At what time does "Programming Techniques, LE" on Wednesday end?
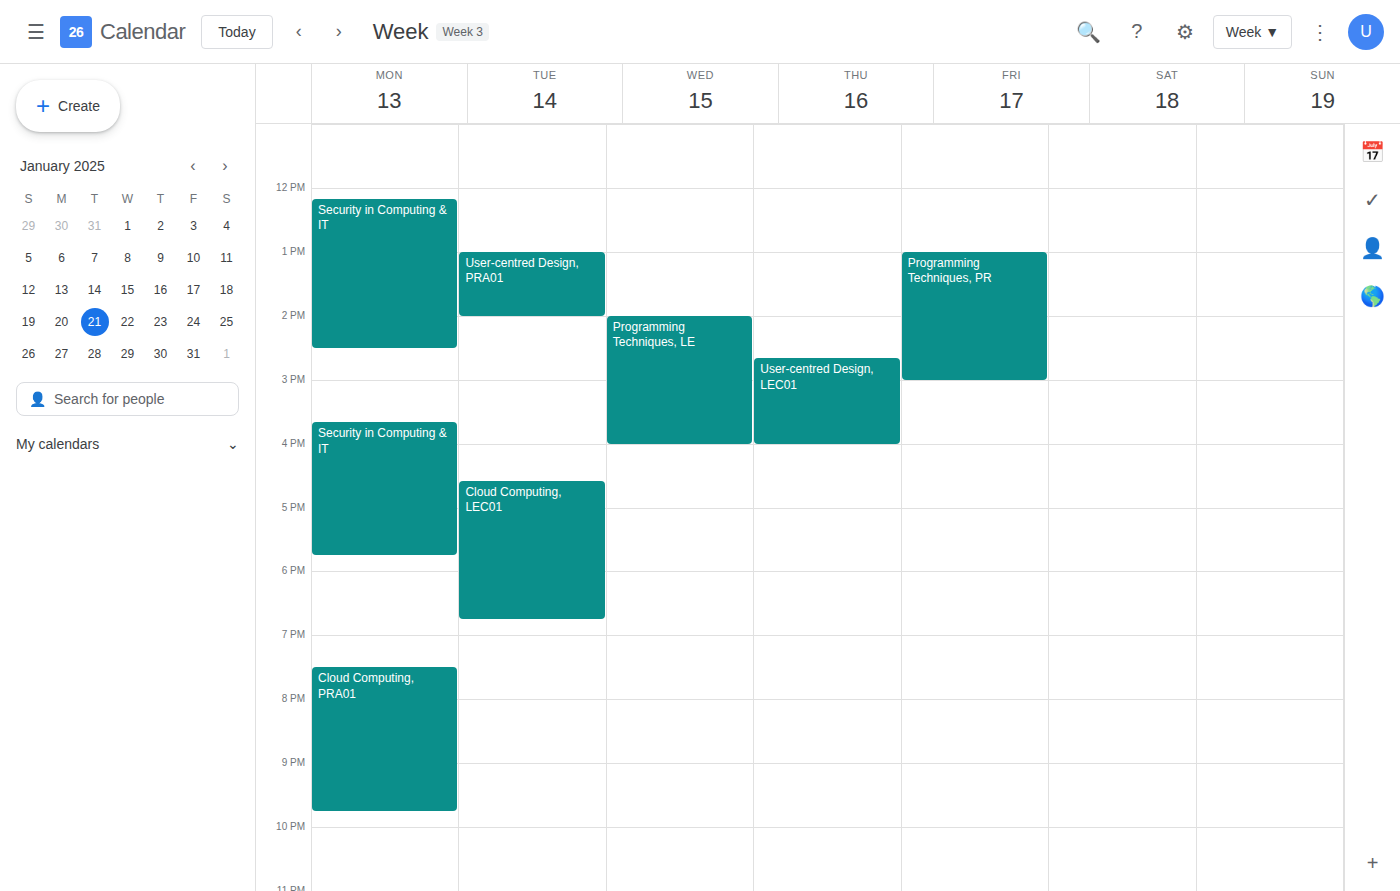
4:00 PM